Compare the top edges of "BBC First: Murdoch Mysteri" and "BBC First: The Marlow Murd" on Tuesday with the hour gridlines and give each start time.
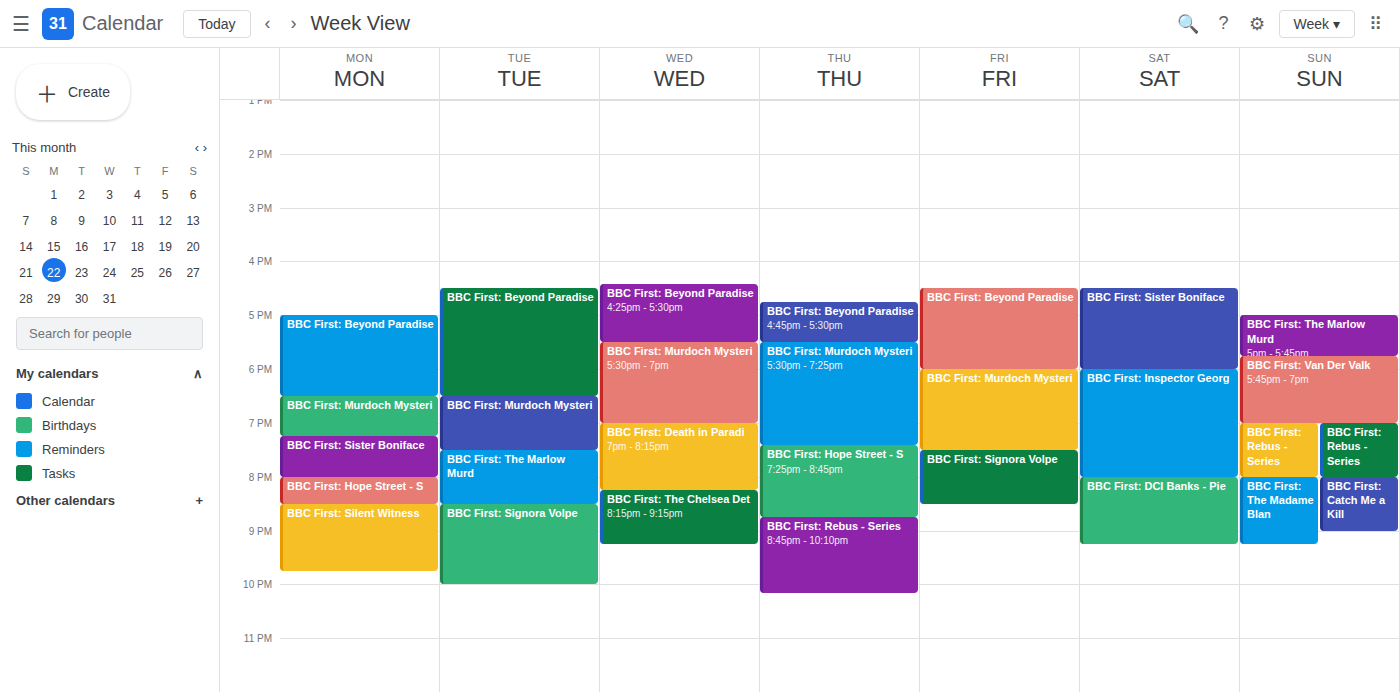
"BBC First: Murdoch Mysteri": 6:30 PM, halfway between the 6 PM and 7 PM lines. "BBC First: The Marlow Murd": 7:30 PM, halfway between the 7 PM and 8 PM lines.